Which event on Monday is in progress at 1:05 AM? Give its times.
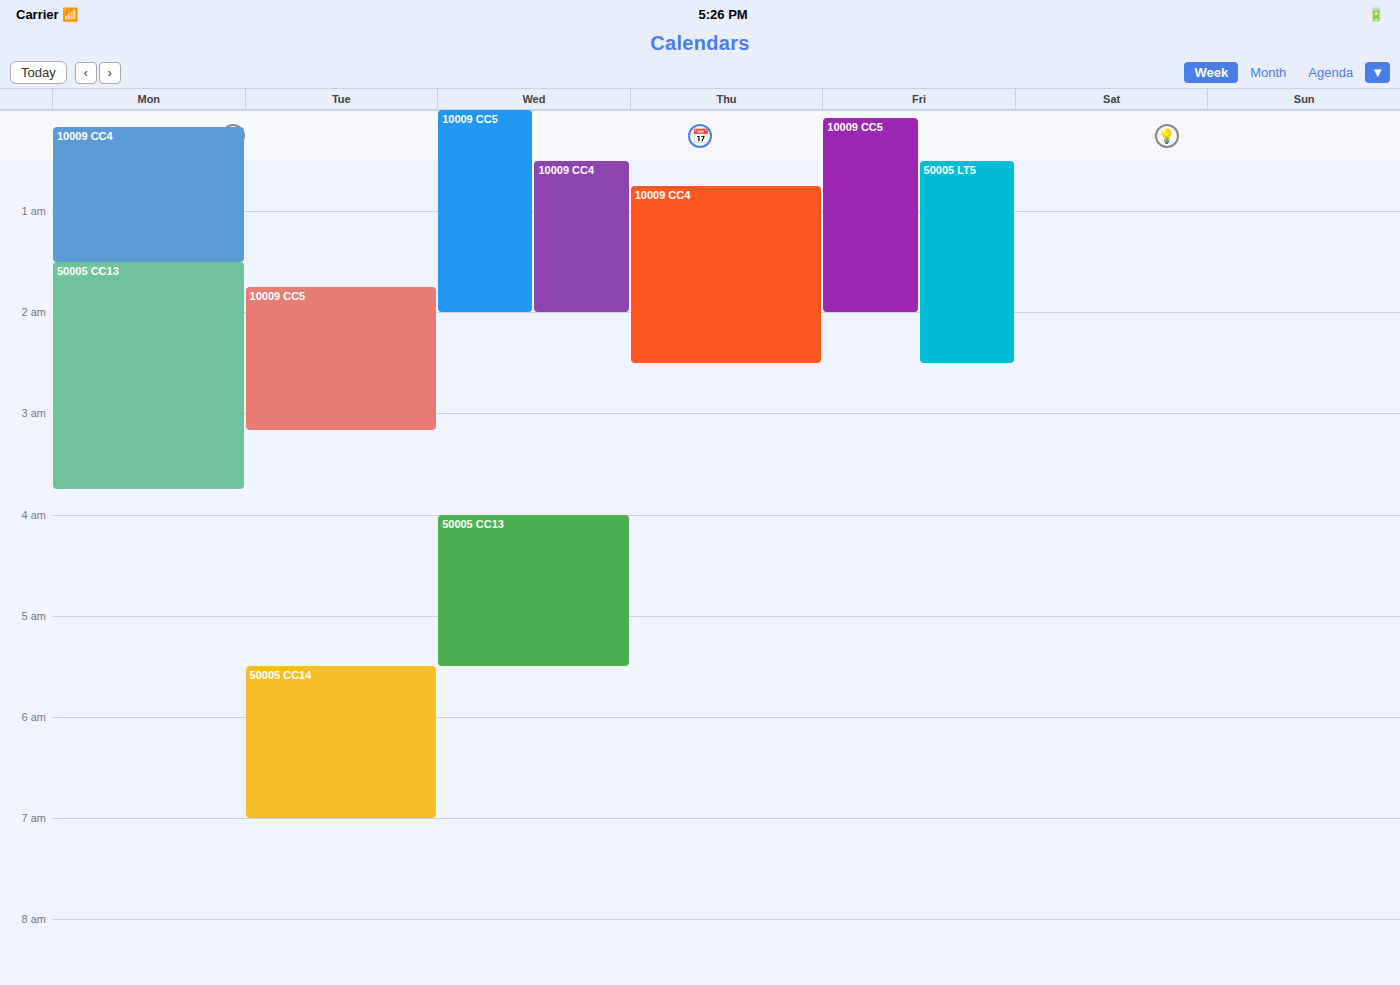
"10009 CC4", 12:10 AM to 1:30 AM